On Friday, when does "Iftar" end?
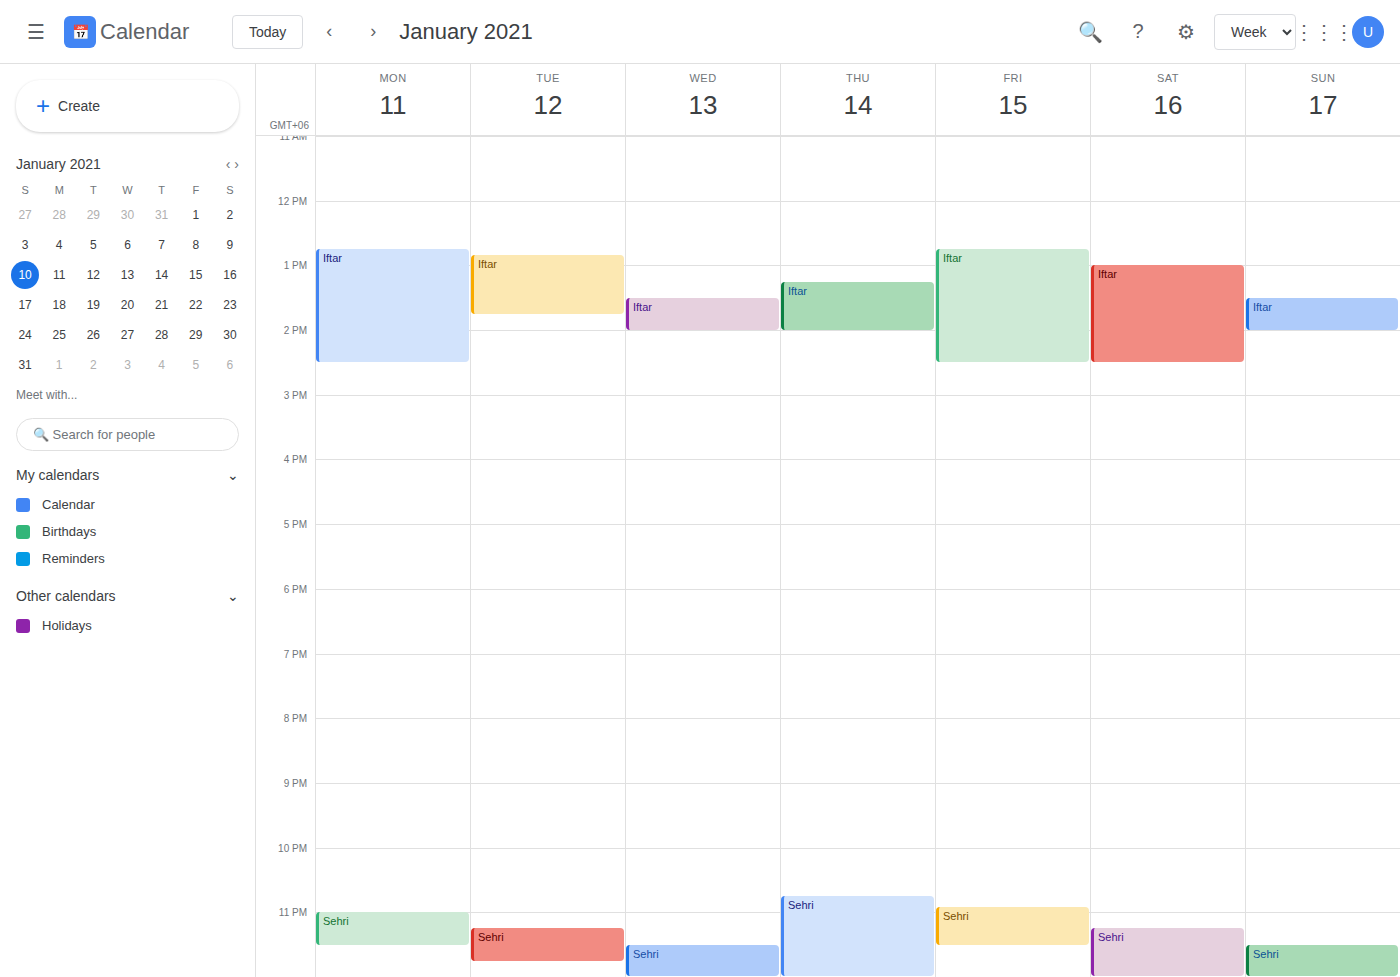
14:30